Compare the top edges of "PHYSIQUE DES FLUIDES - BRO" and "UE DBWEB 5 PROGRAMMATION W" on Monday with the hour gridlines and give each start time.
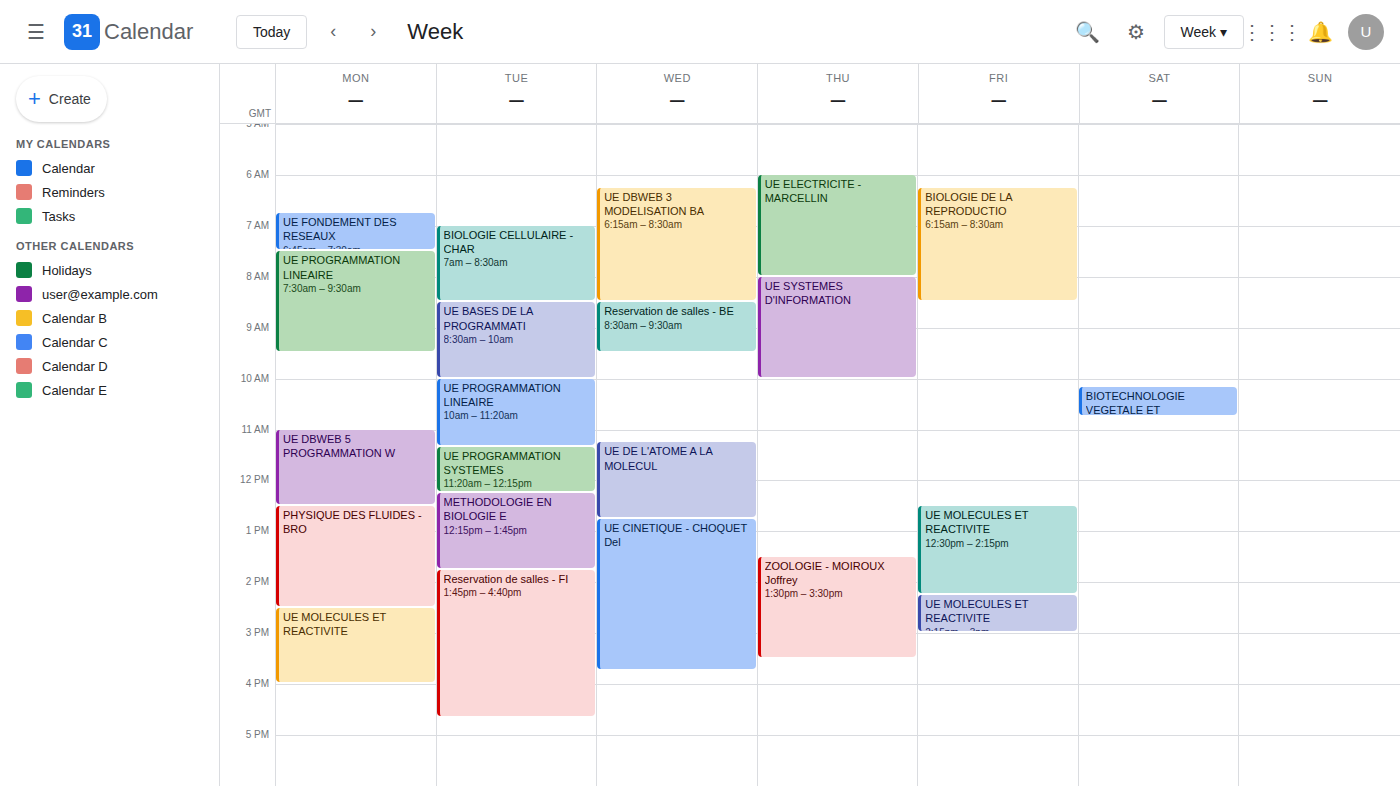
"PHYSIQUE DES FLUIDES - BRO": 12:30 PM, halfway between the 12 PM and 1 PM lines. "UE DBWEB 5 PROGRAMMATION W": 11:00 AM, exactly on the 11 AM line.